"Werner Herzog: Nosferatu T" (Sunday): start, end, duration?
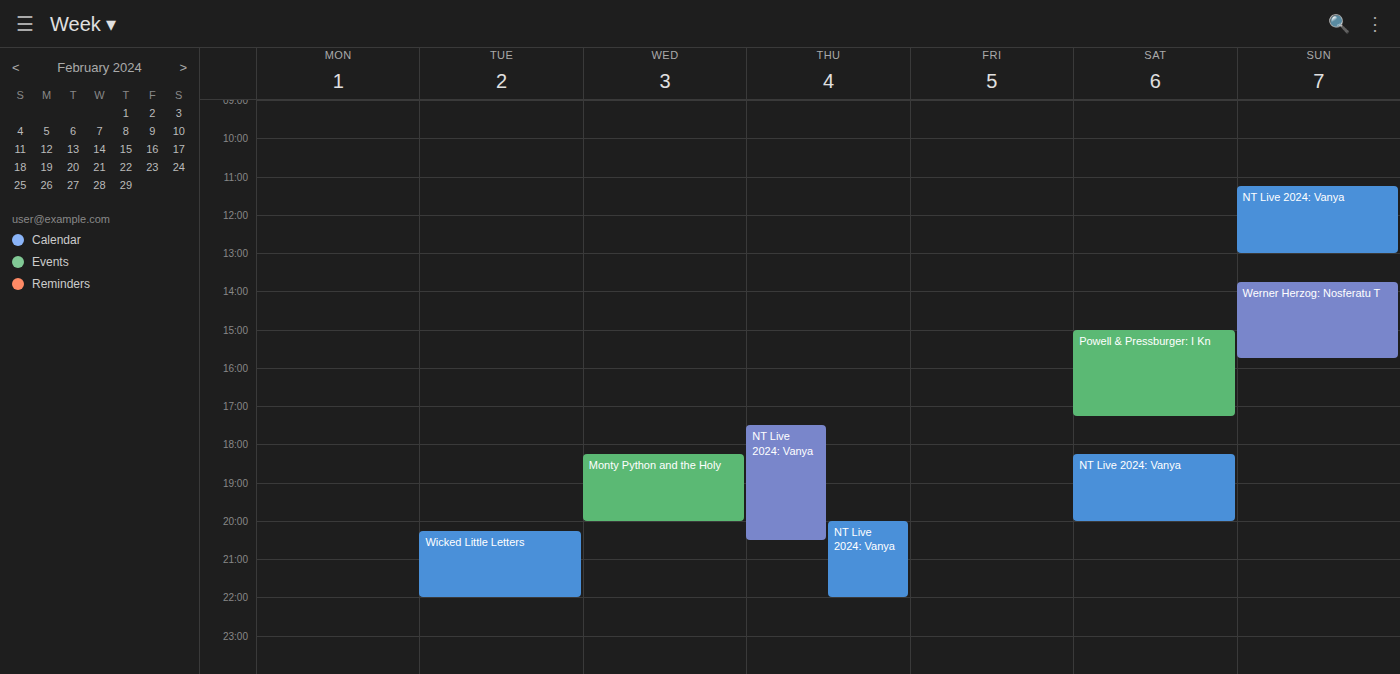
13:45 to 15:45, 2 hours